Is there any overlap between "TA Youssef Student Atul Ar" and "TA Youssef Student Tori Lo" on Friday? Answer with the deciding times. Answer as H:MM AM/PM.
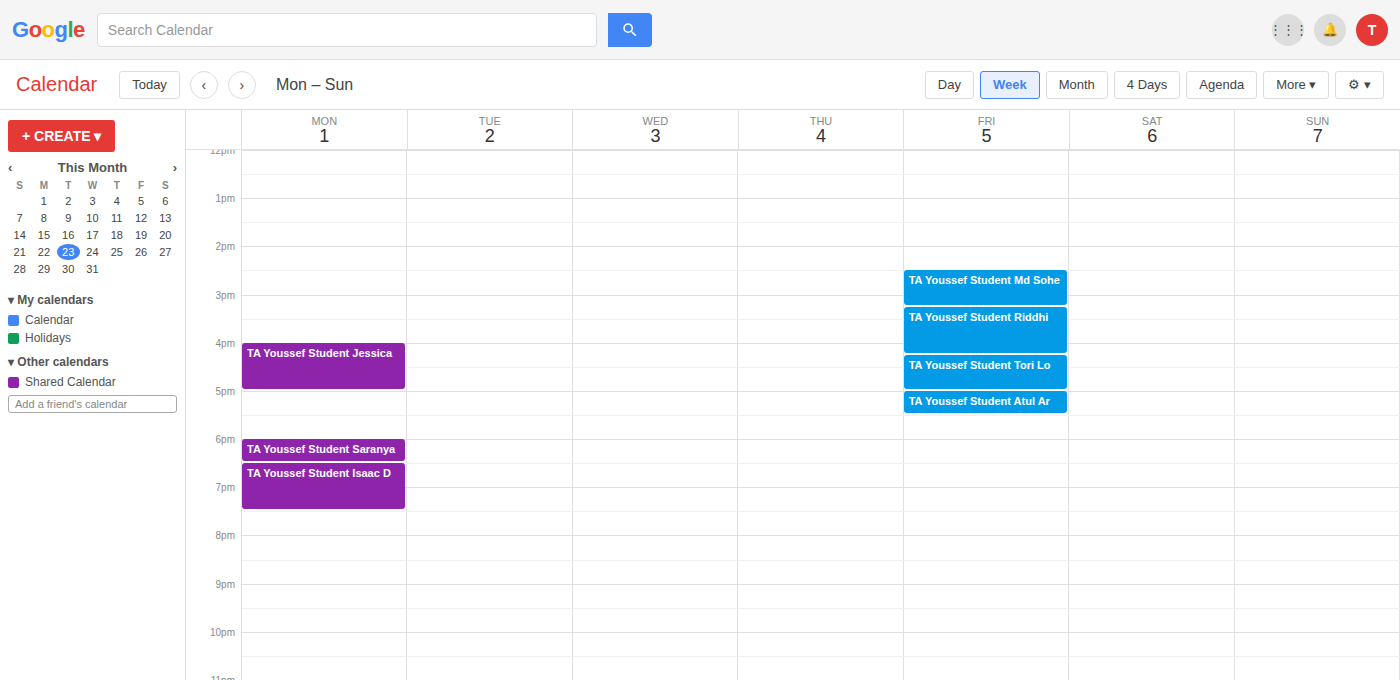
"TA Youssef Student Tori Lo" ends at 5:00 PM, exactly when "TA Youssef Student Atul Ar" starts -- they touch but do not overlap.